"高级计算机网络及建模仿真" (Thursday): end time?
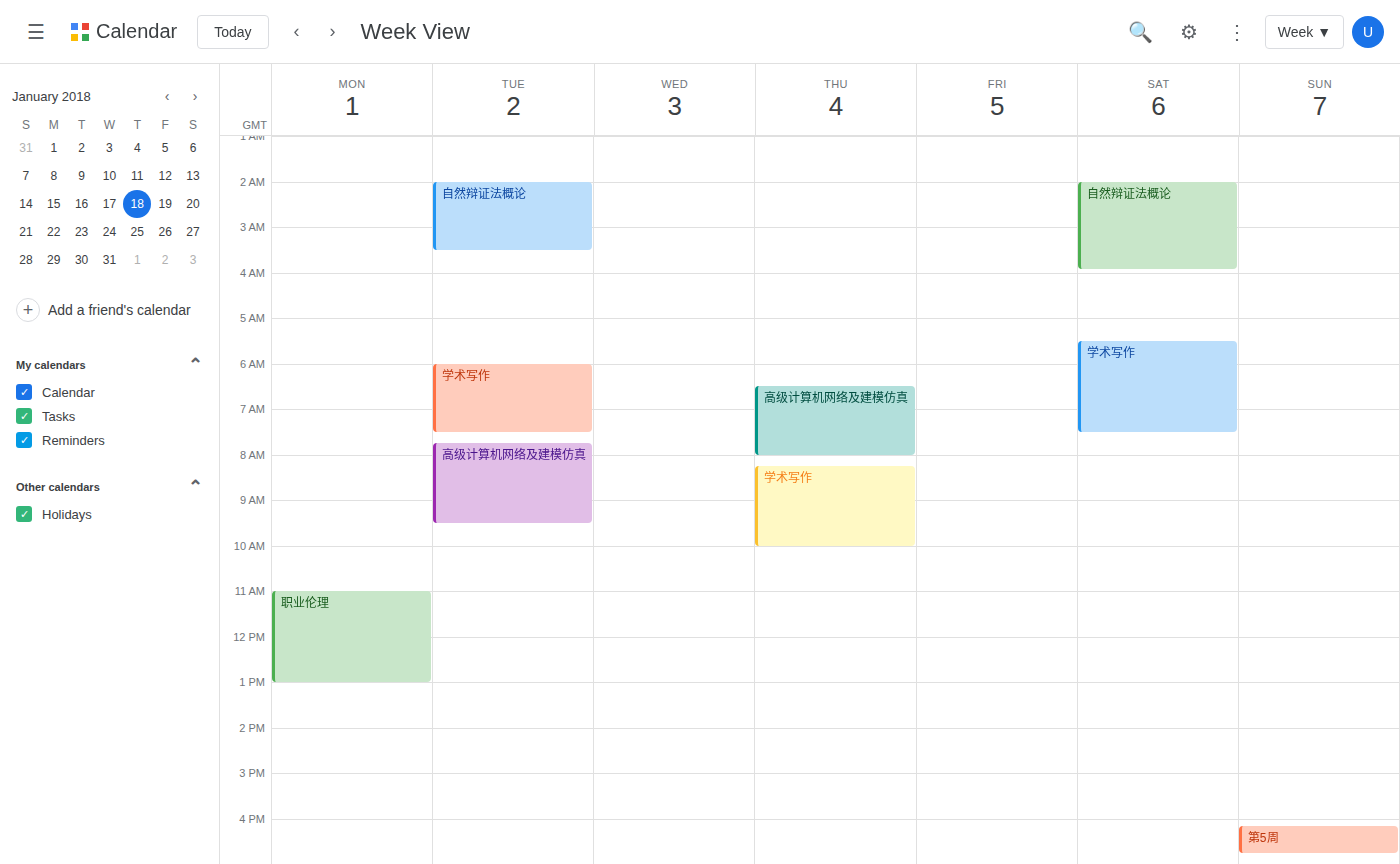
8:00 AM